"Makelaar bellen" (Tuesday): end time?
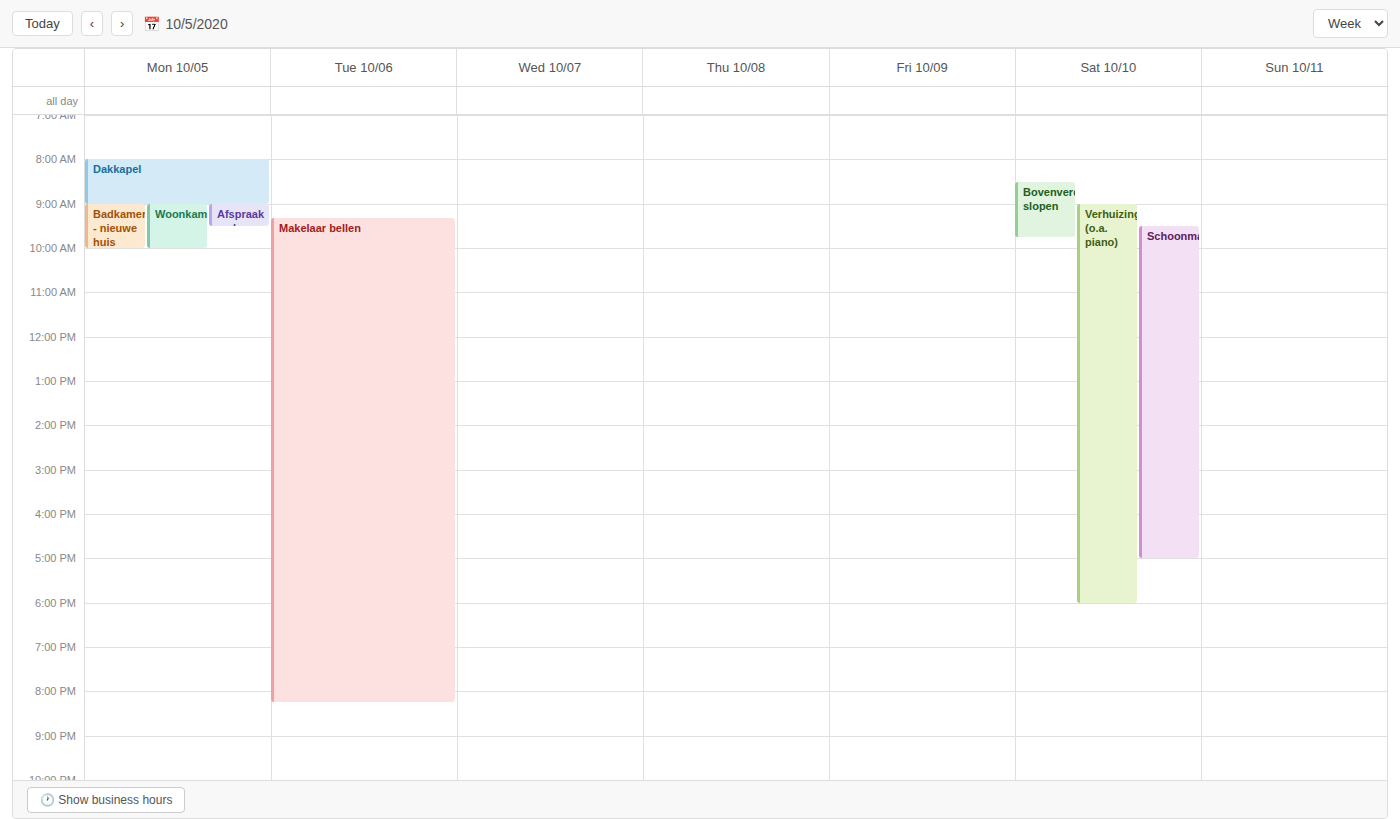
8:15 PM